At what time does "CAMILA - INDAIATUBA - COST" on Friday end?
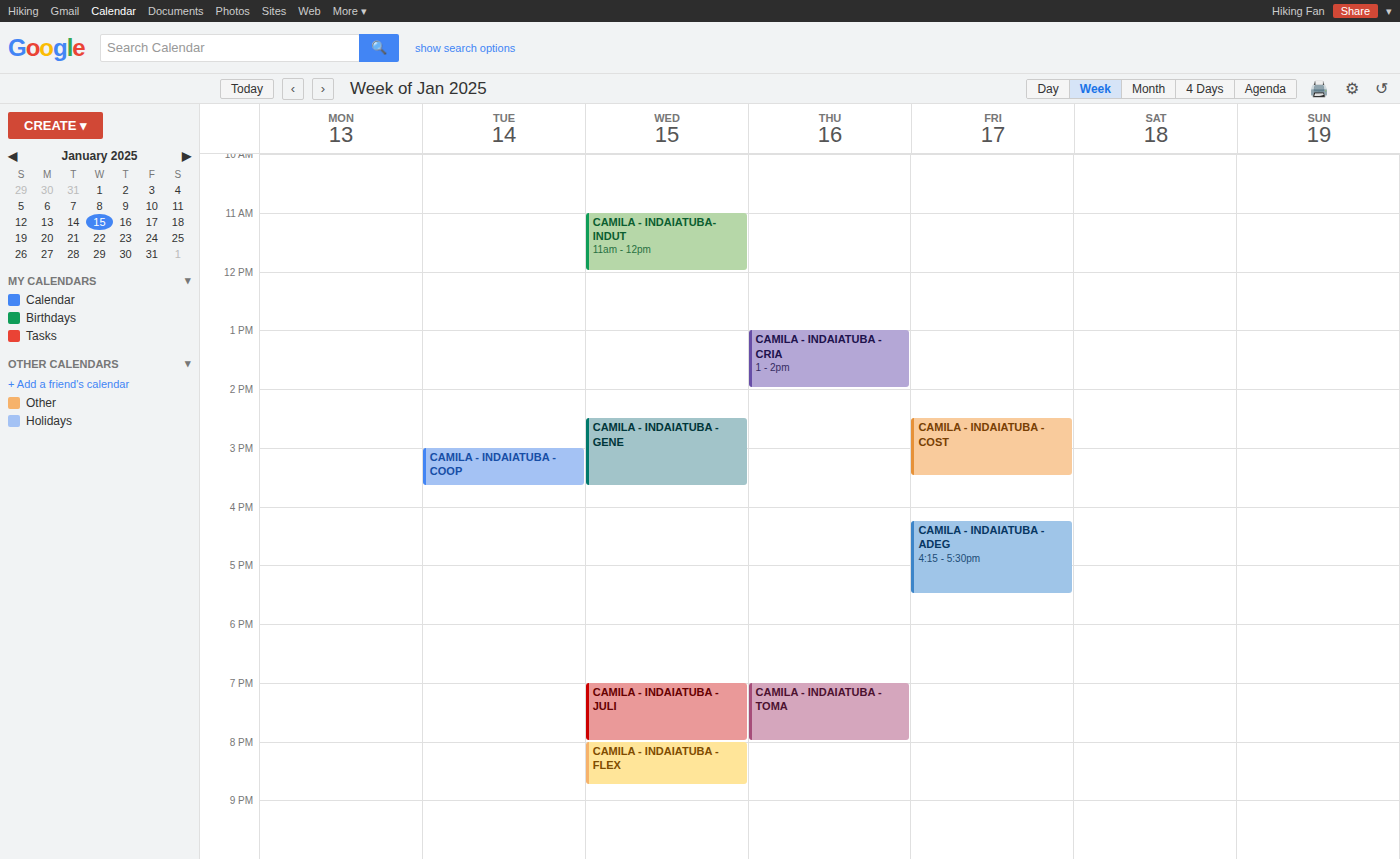
3:30 PM